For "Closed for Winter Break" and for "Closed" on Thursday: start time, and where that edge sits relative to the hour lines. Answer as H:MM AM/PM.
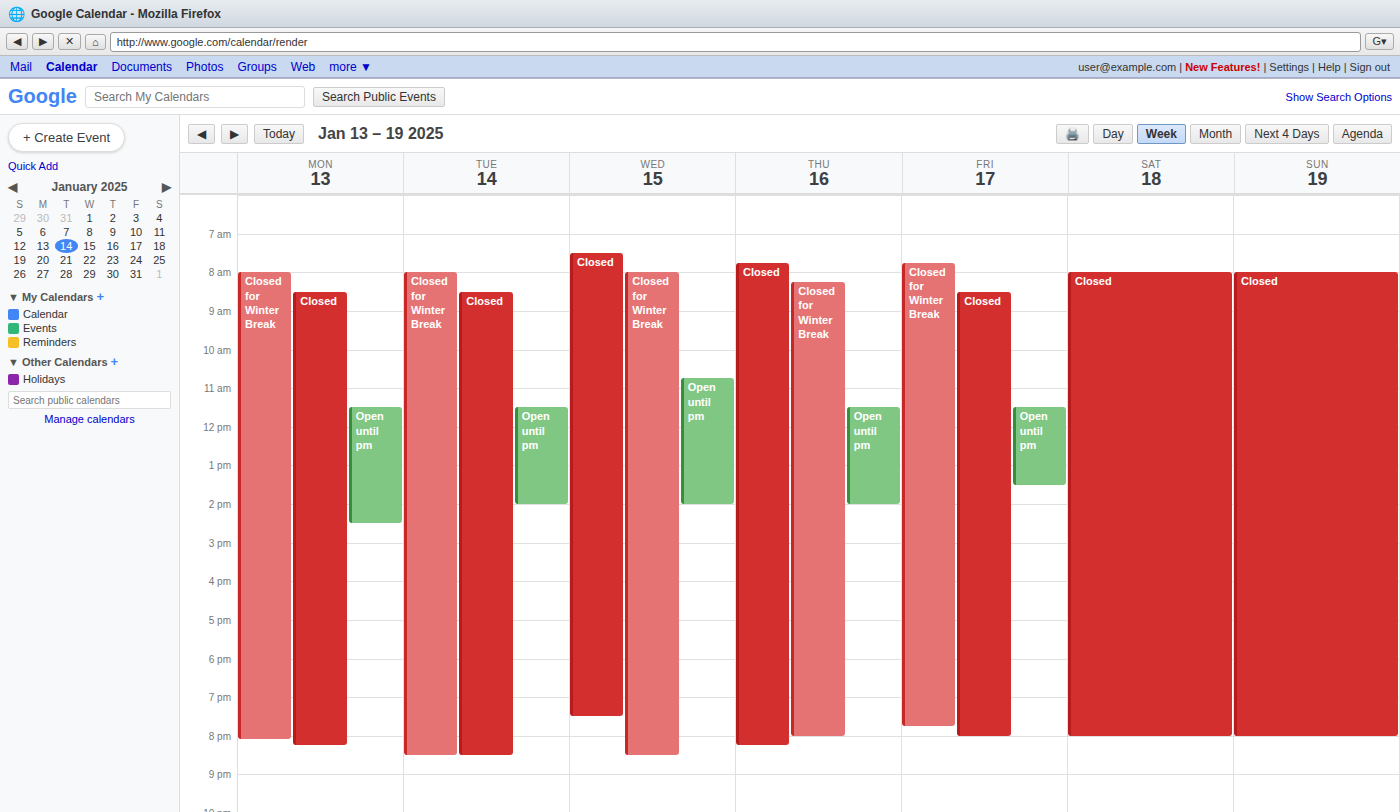
"Closed for Winter Break": 8:15 AM, neither: a quarter of the way from the 8 AM line to the 9 AM line. "Closed": 7:45 AM, neither: three quarters of the way from the 7 AM line to the 8 AM line.